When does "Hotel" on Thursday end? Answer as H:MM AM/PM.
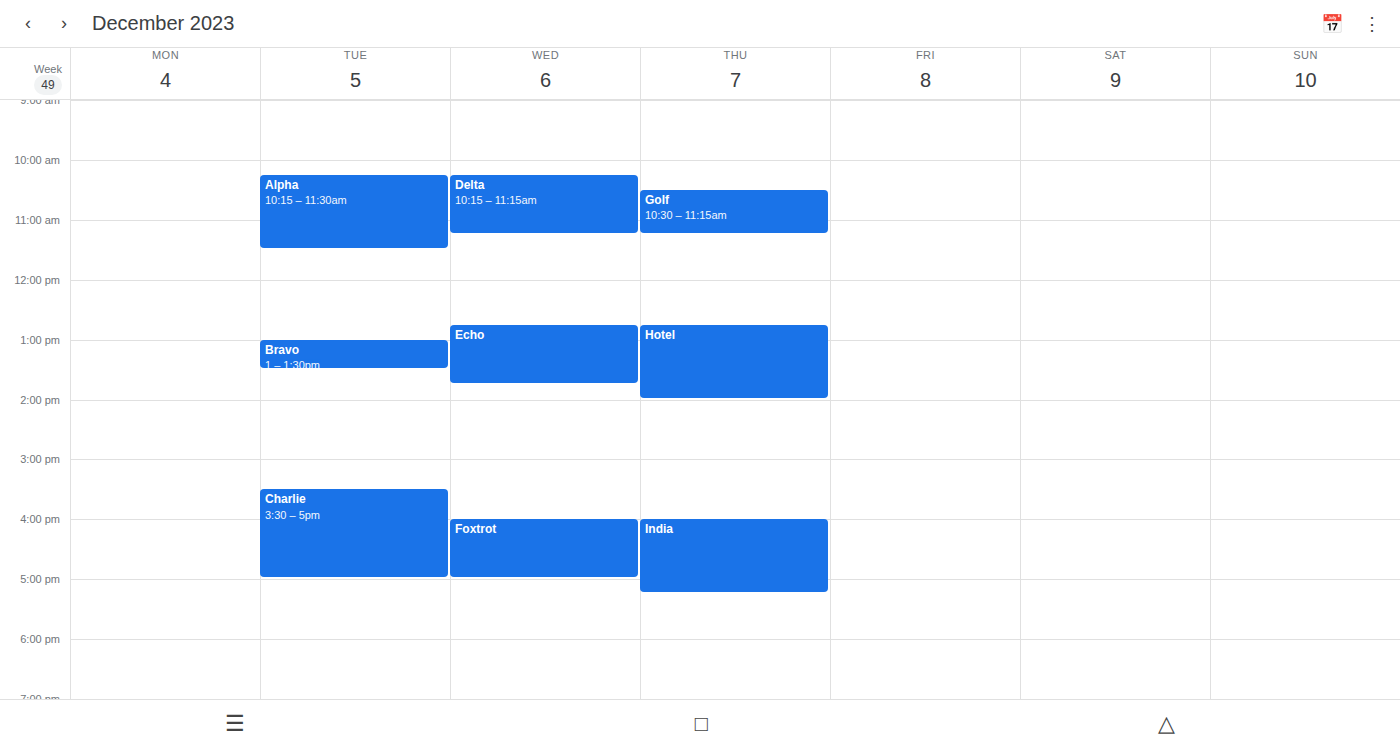
2:00 PM